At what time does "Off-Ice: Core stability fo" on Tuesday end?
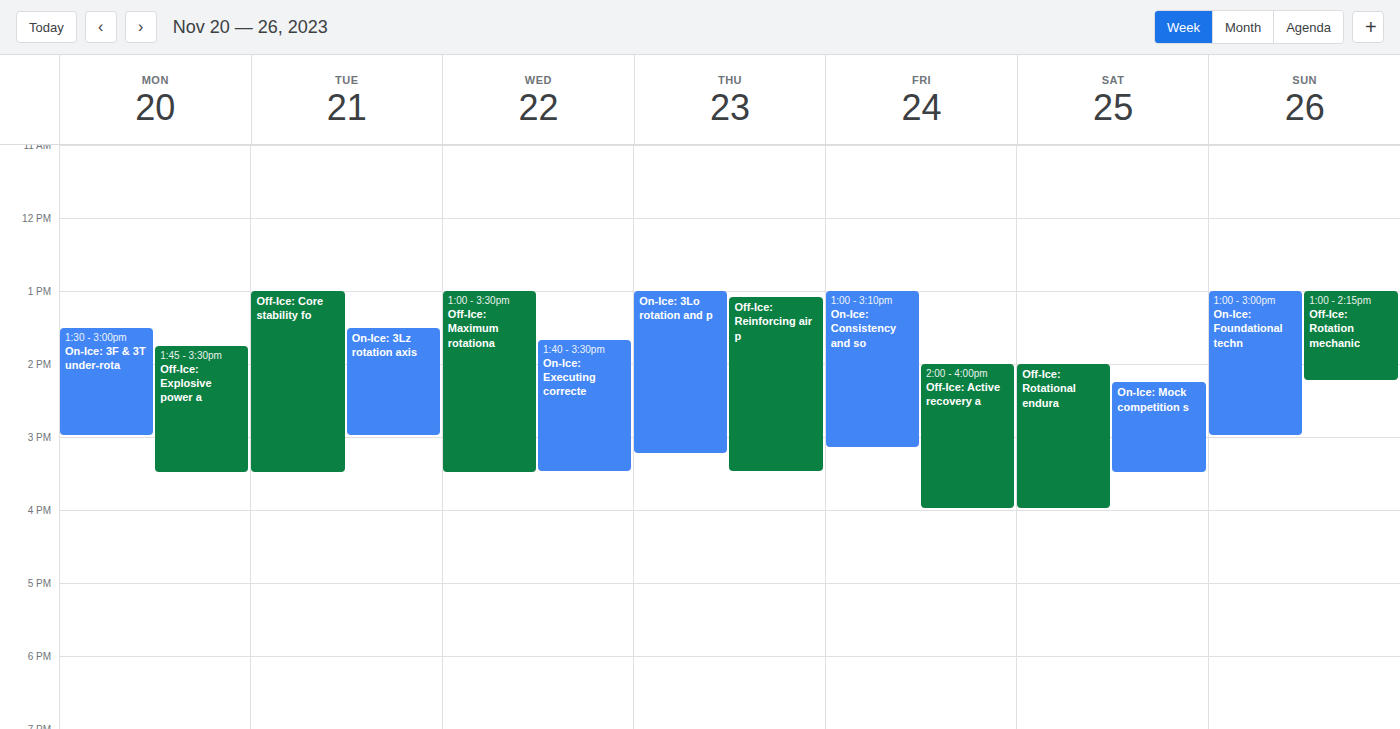
3:30 PM